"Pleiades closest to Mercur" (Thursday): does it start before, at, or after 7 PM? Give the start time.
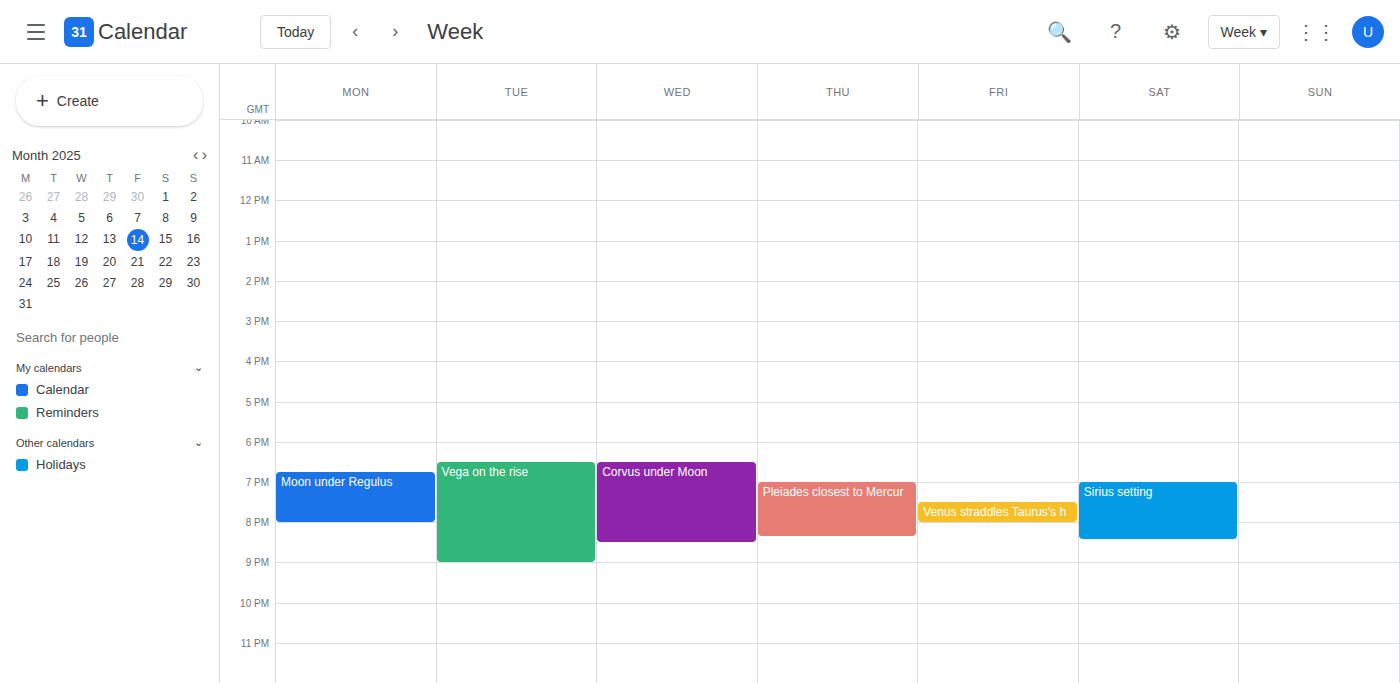
7:00 PM -- exactly at 7 PM, on the 7 PM line.